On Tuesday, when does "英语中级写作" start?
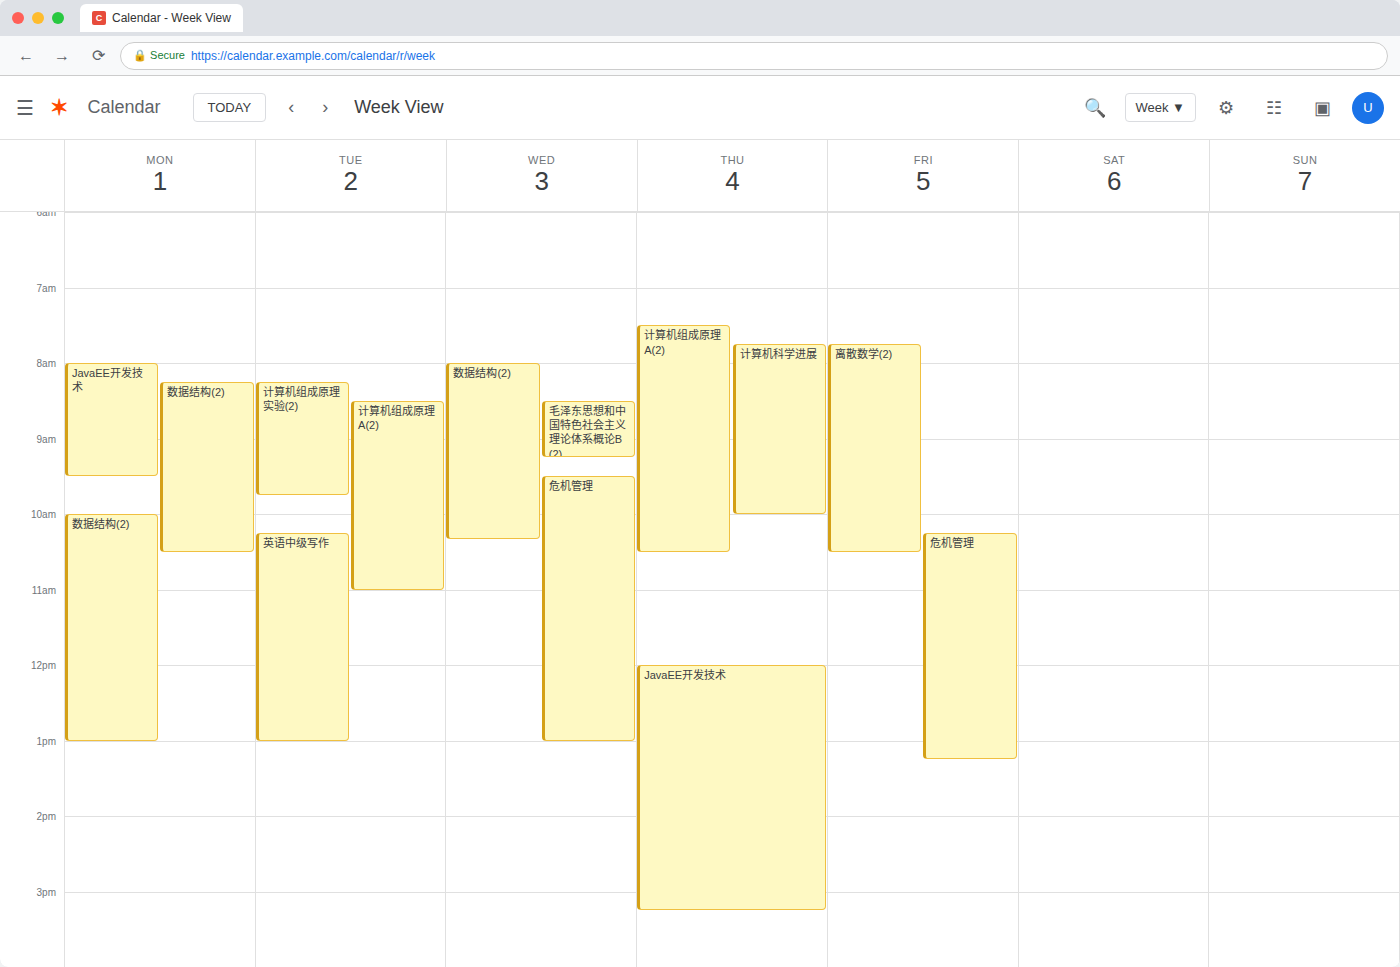
10:15 AM